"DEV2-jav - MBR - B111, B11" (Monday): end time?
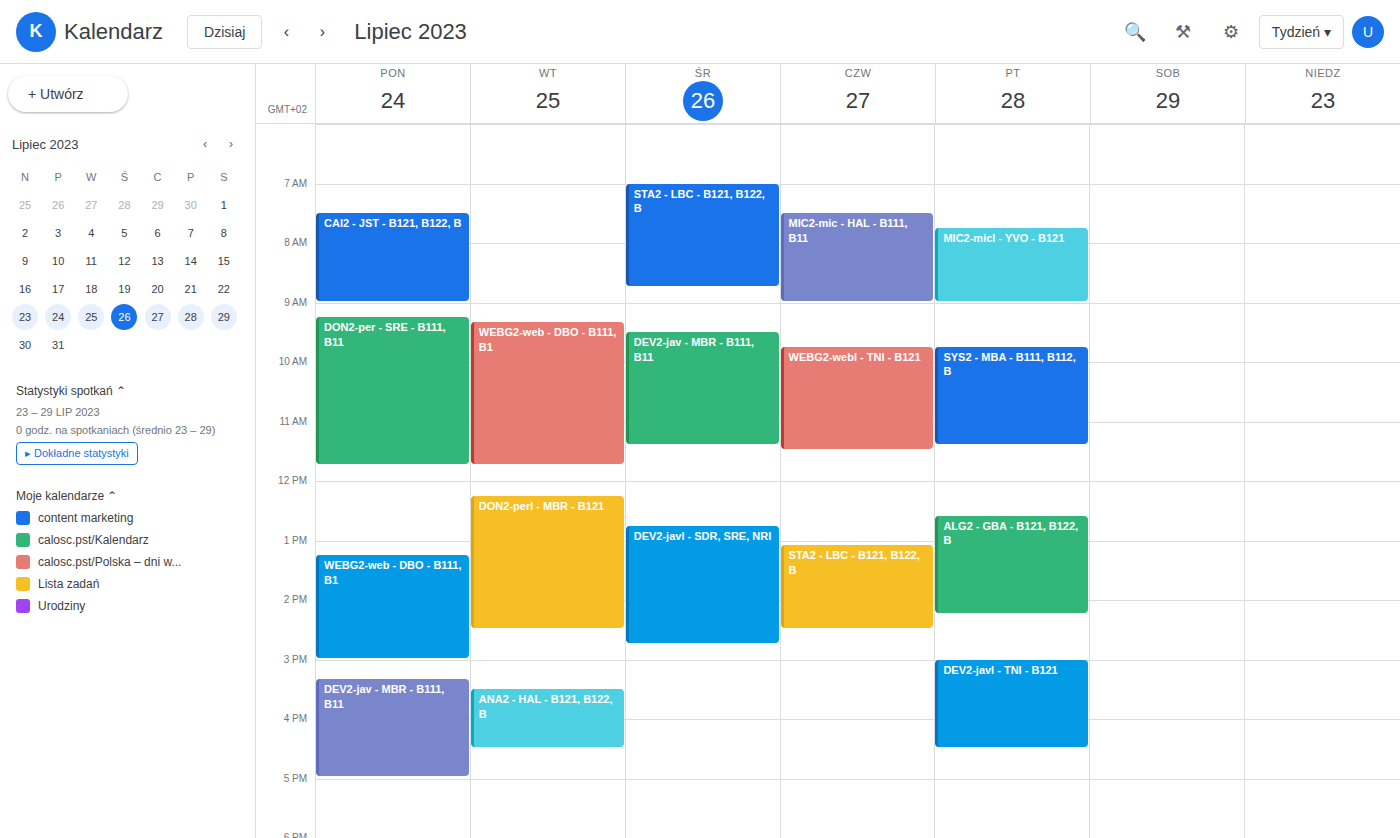
5:00 PM